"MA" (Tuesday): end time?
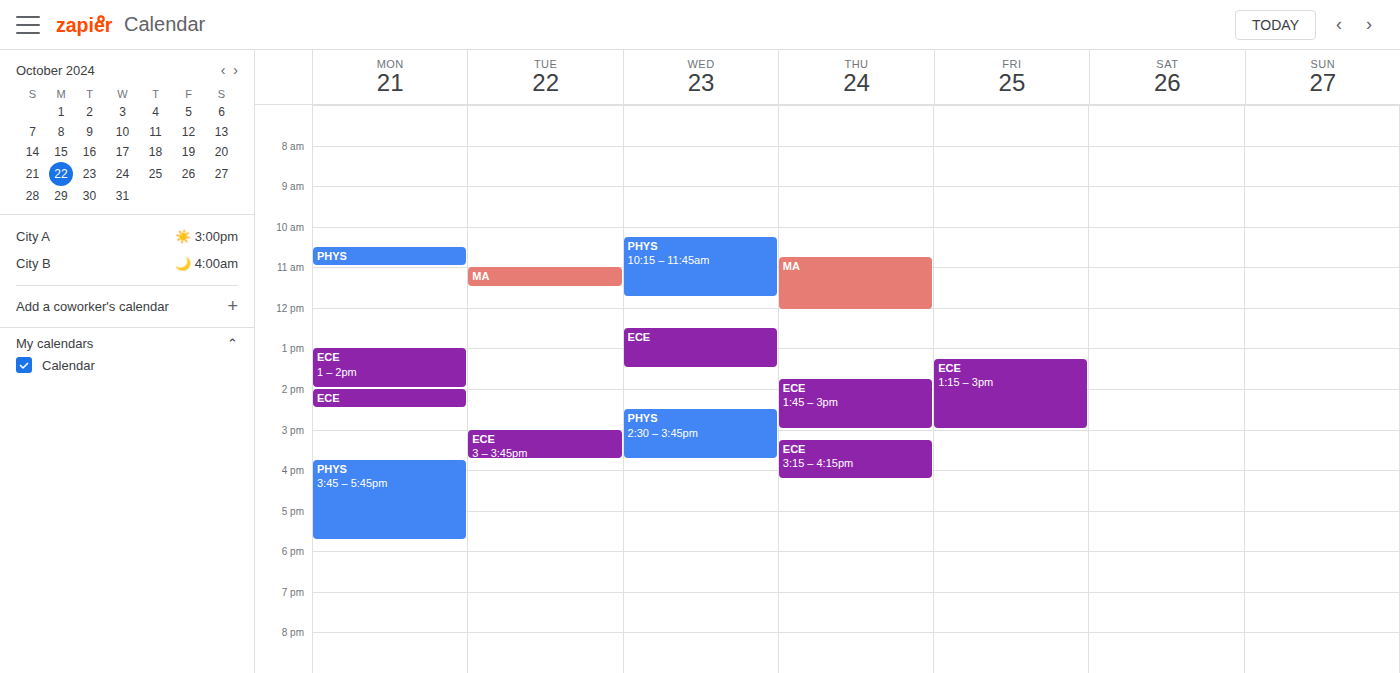
11:30 AM